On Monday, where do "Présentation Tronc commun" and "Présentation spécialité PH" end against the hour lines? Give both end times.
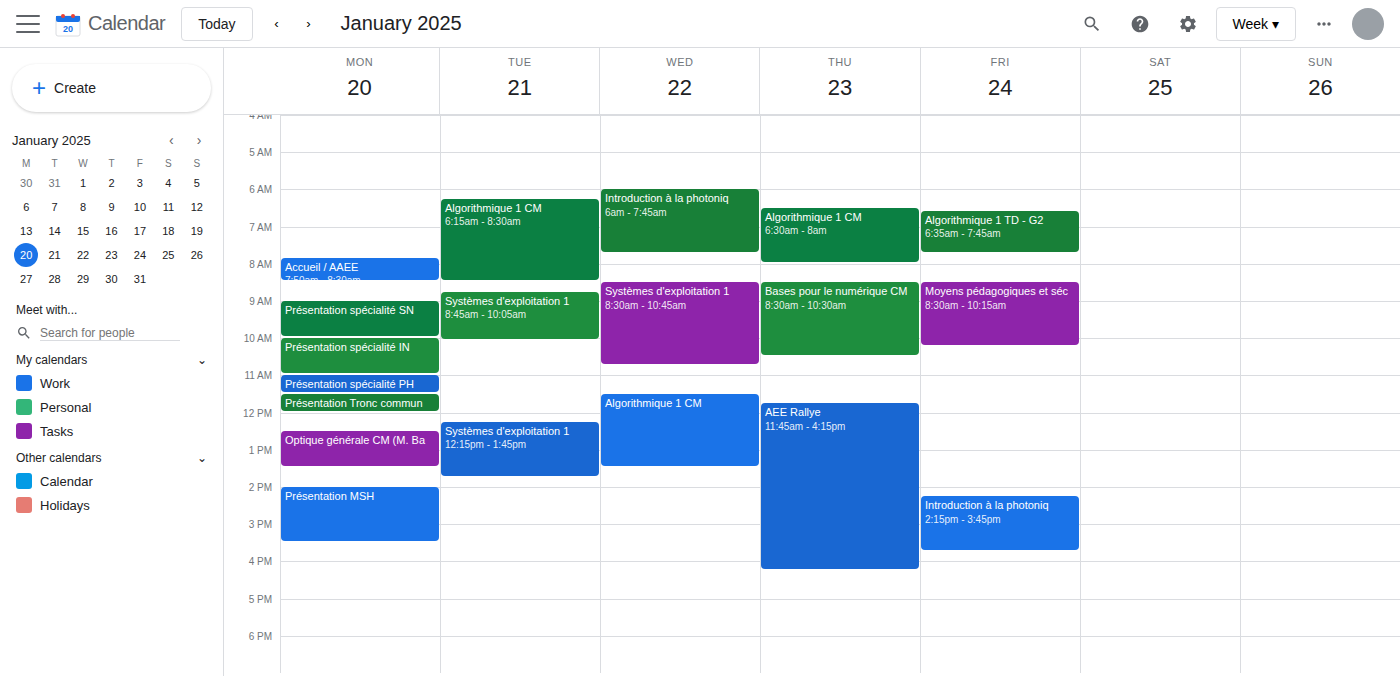
"Présentation Tronc commun": 12:00 PM, exactly on the 12 PM line. "Présentation spécialité PH": 11:30 AM, halfway between the 11 AM and 12 PM lines.